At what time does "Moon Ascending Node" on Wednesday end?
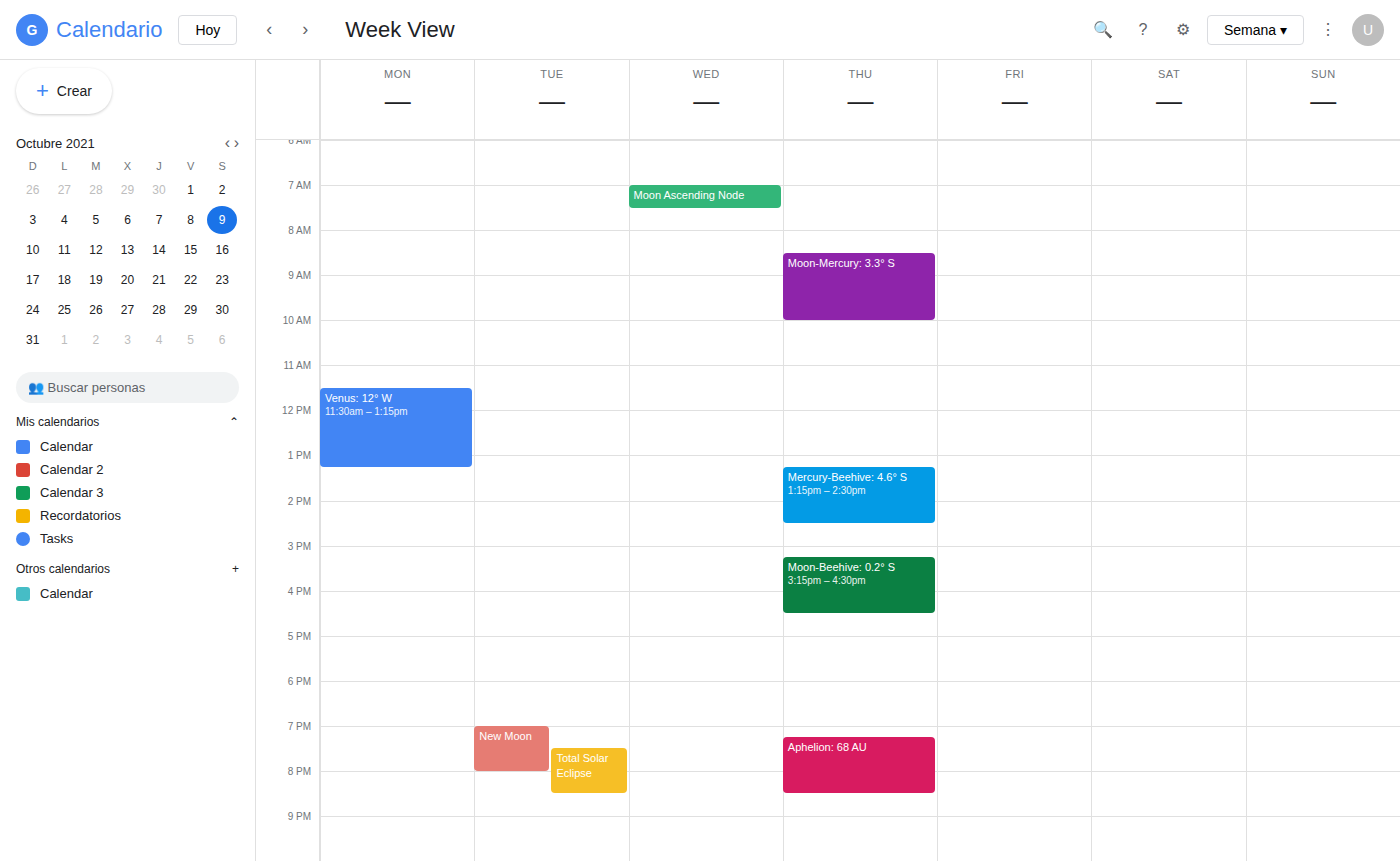
07:30